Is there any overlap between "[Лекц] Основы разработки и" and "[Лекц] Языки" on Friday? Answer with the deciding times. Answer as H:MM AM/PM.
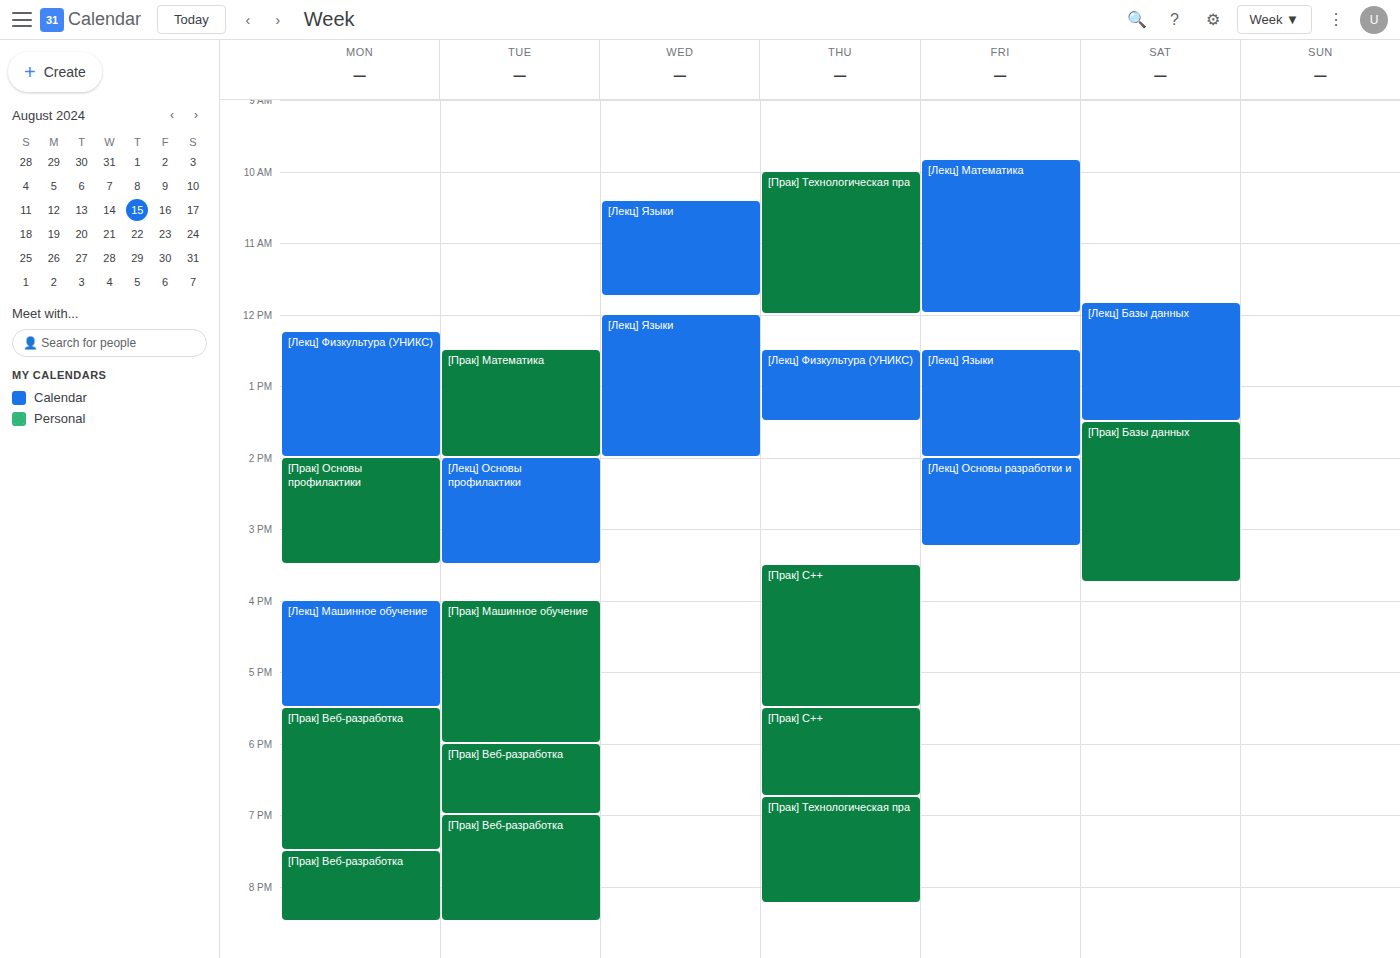
"[Лекц] Языки" ends at 2:00 PM, exactly when "[Лекц] Основы разработки и" starts -- they touch but do not overlap.